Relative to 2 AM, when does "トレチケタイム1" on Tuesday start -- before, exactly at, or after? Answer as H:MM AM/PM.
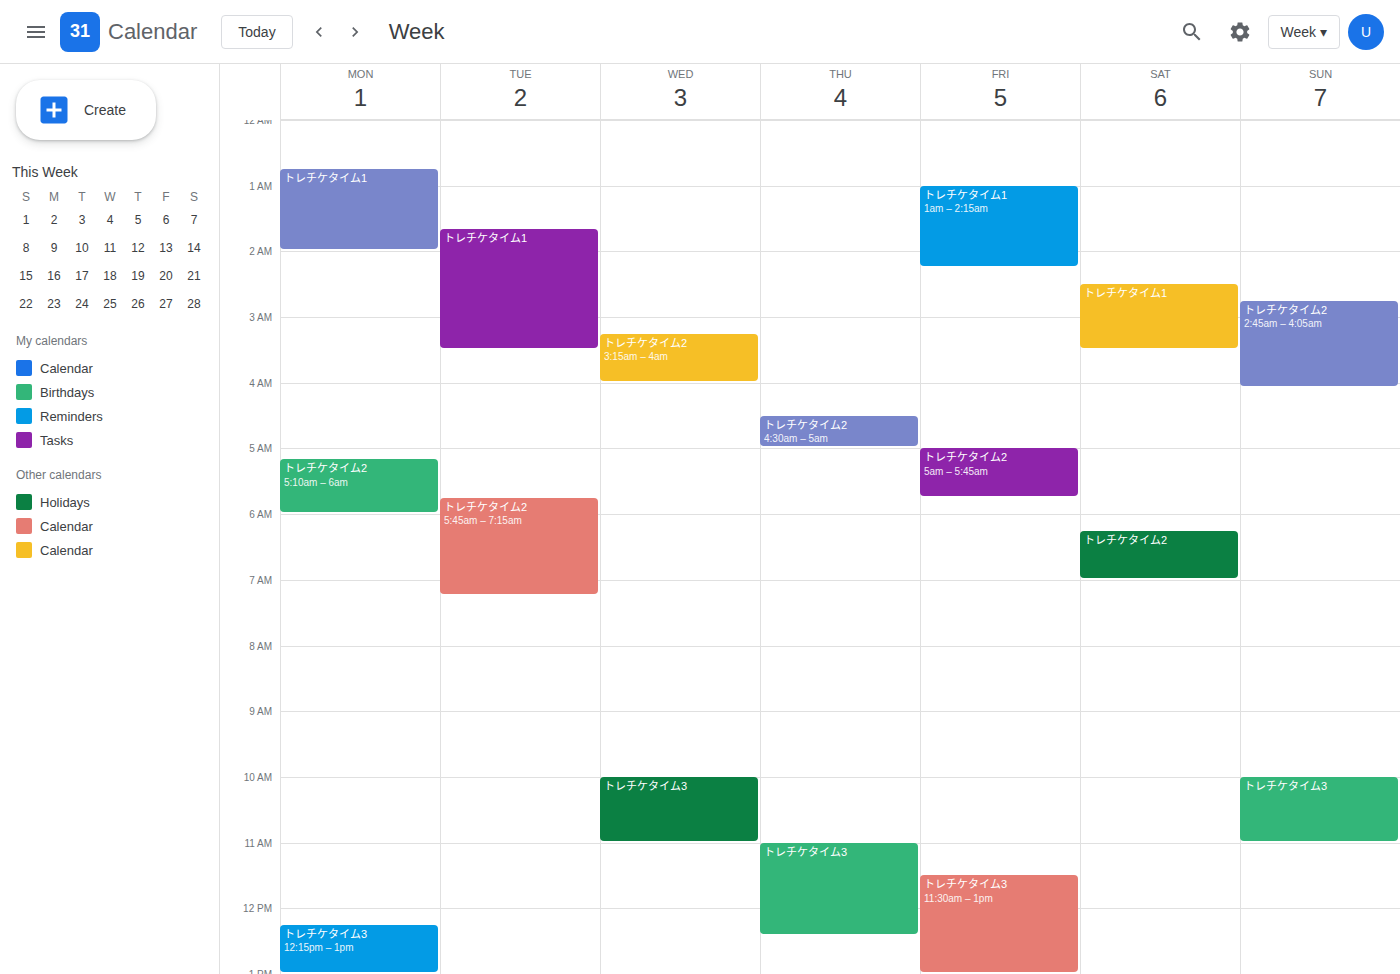
1:40 AM -- before 2 AM, 20 minutes above the 2 AM line.